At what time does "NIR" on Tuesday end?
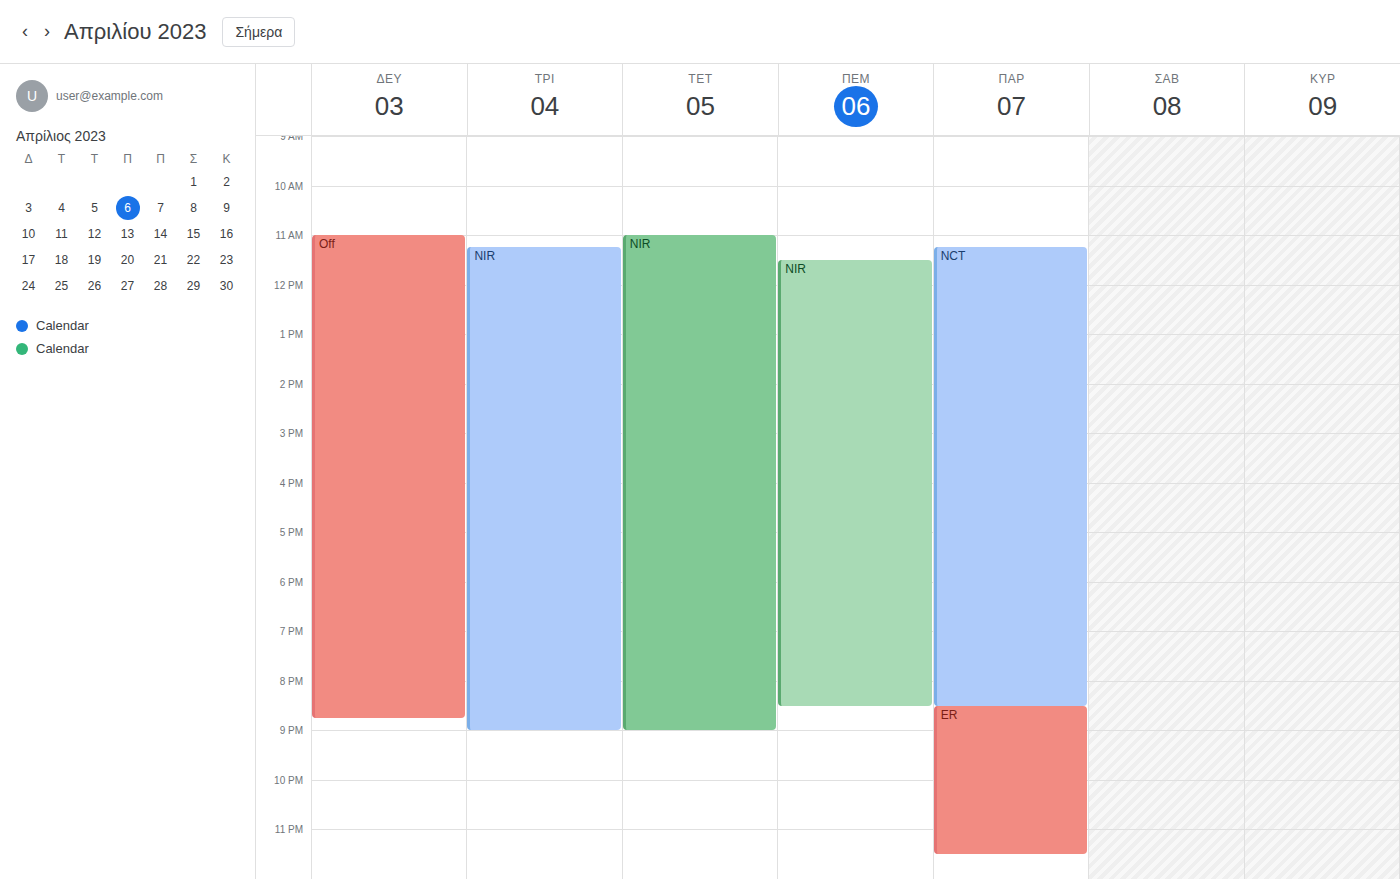
9:00 PM